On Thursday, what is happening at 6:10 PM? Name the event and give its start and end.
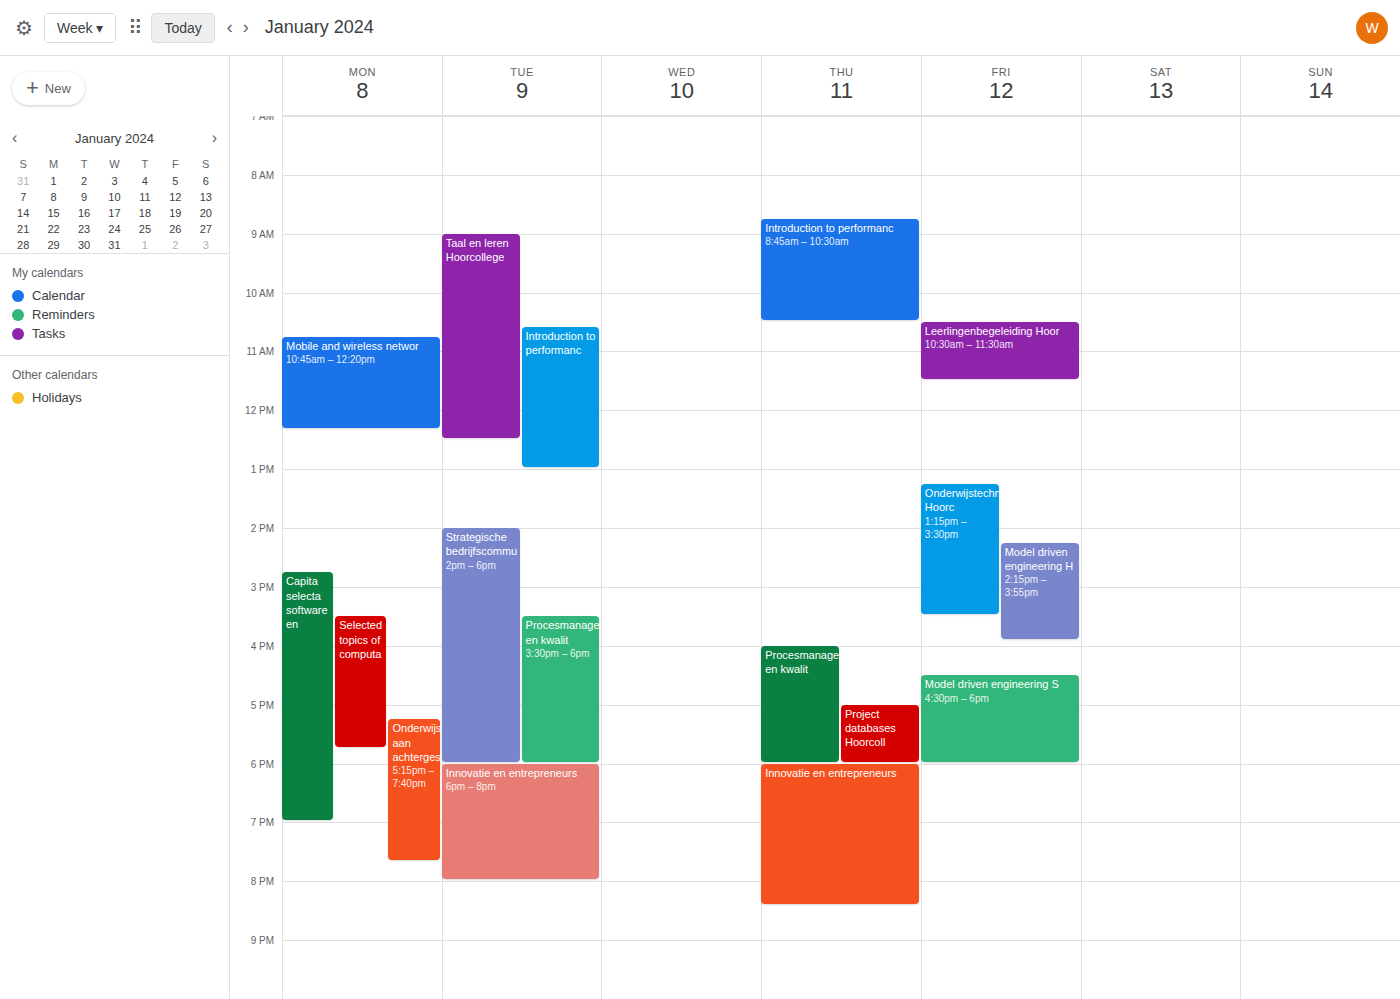
"Innovatie en entrepreneurs", 6:00 PM to 8:25 PM